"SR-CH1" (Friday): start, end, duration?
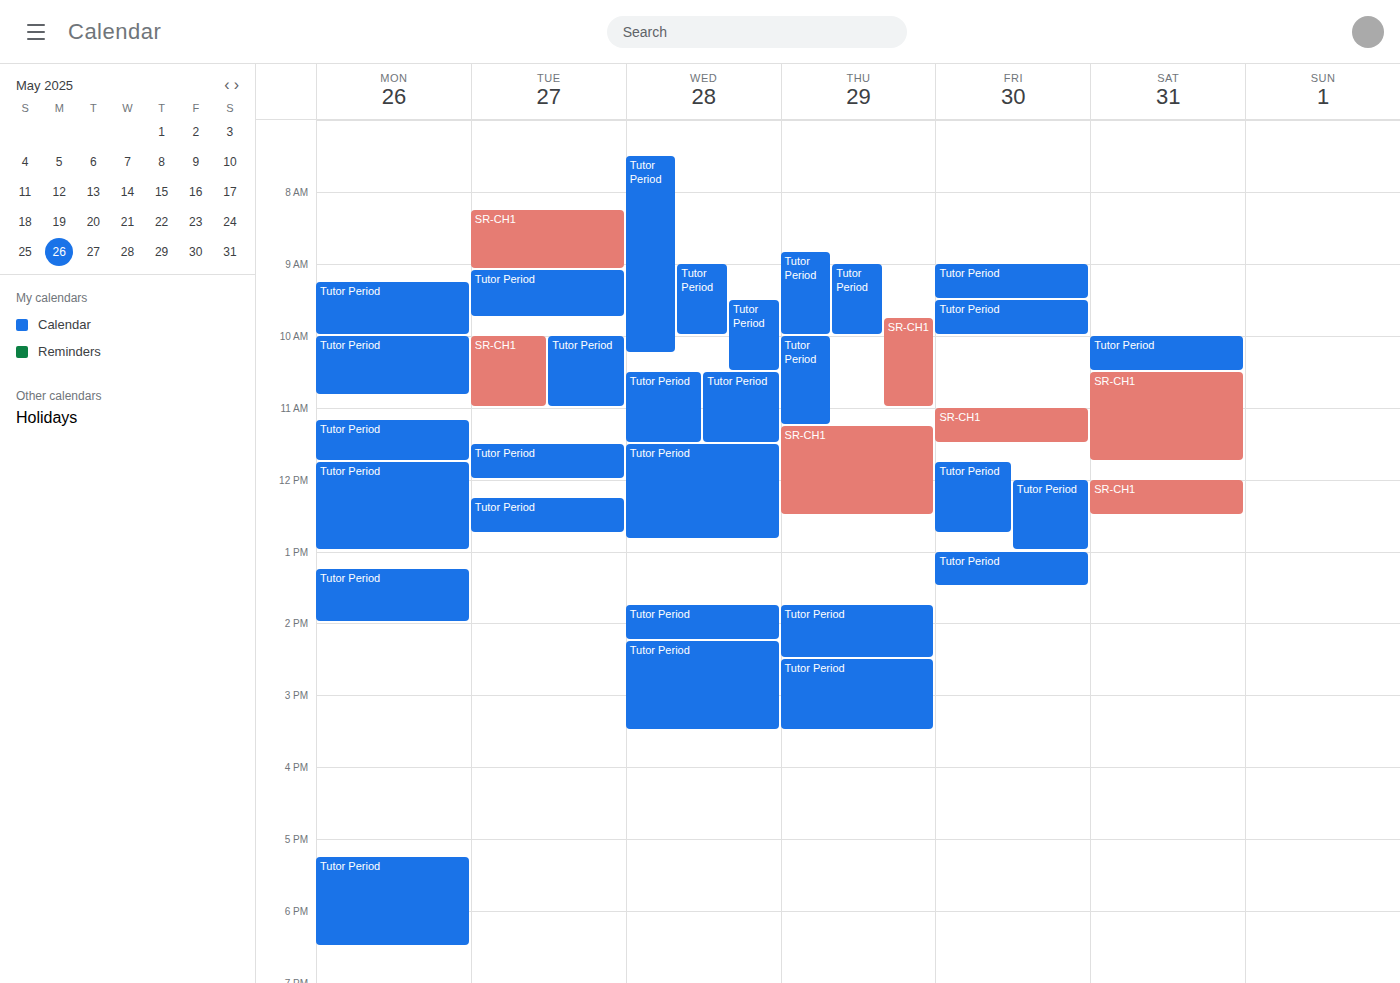
11:00 AM to 11:30 AM, 30 minutes